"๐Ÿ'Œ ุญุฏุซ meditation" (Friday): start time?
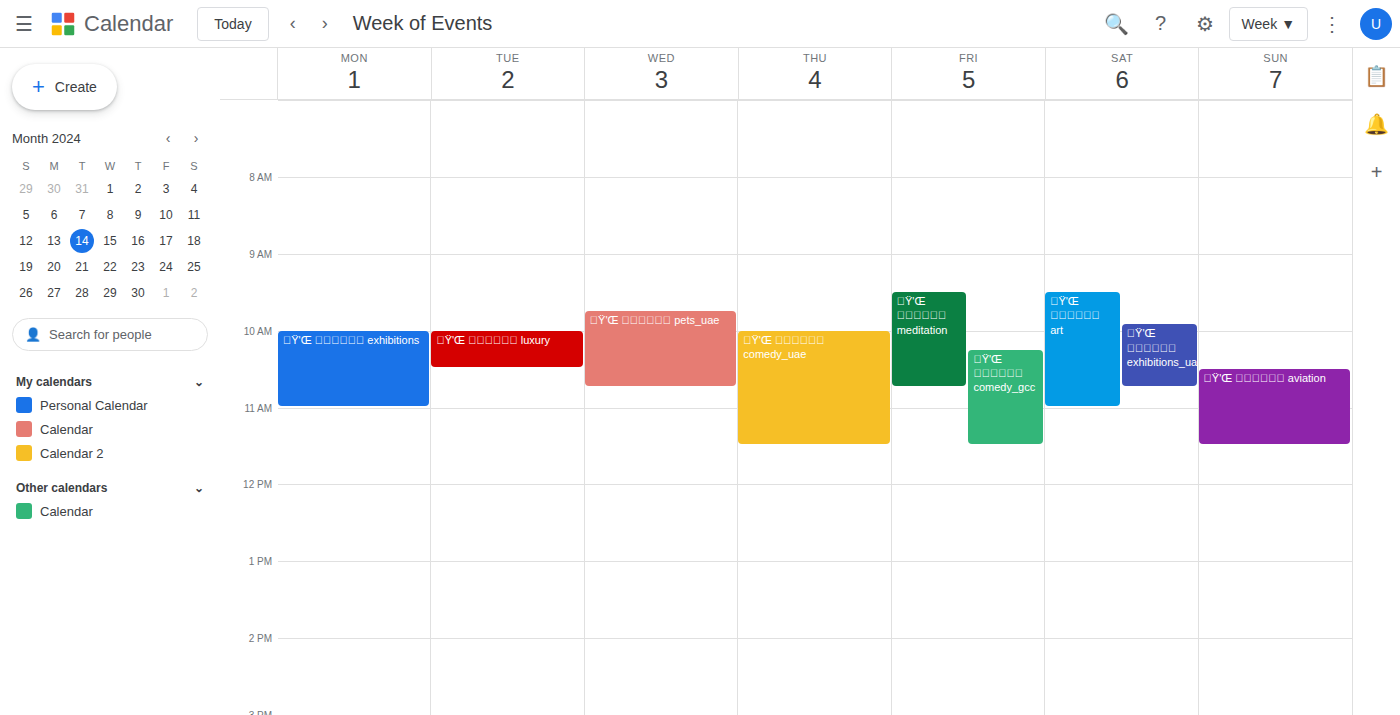
9:30 AM